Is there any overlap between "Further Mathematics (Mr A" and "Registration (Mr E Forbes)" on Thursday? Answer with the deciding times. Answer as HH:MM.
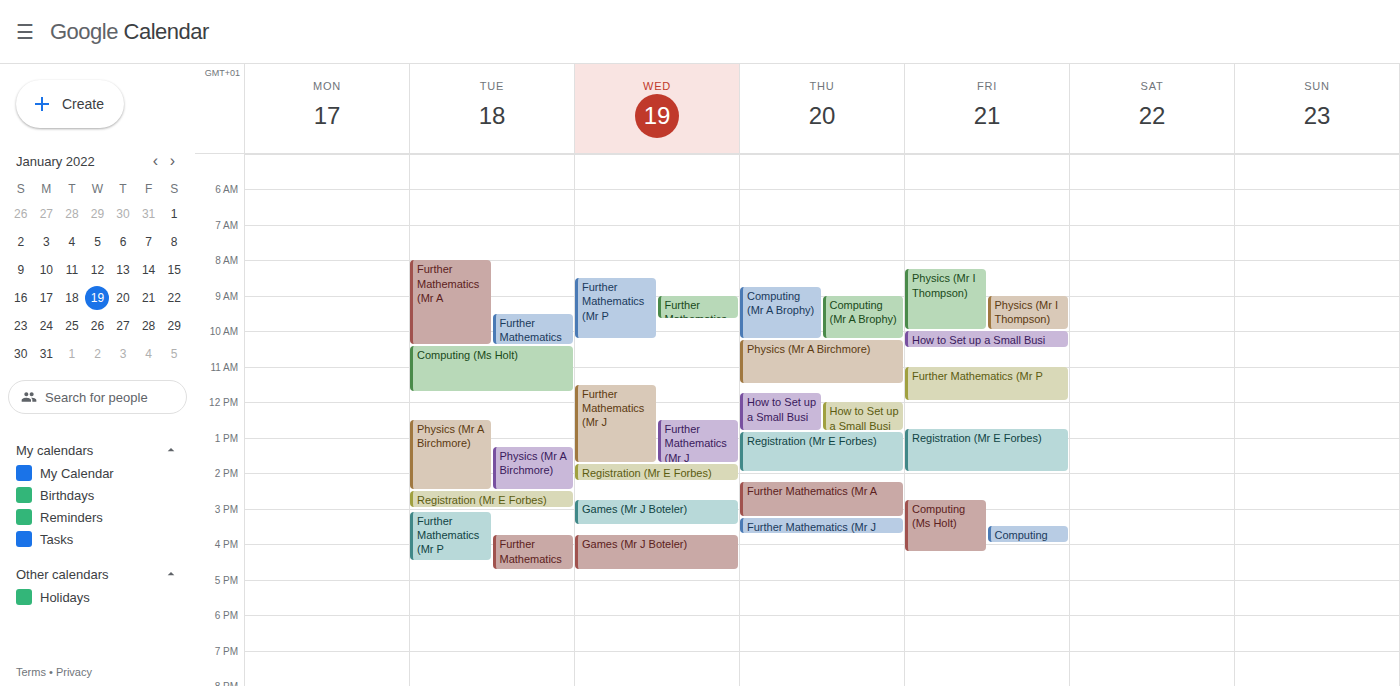
"Registration (Mr E Forbes)" ends at 14:00 and "Further Mathematics (Mr A" starts at 14:15 -- no overlap.